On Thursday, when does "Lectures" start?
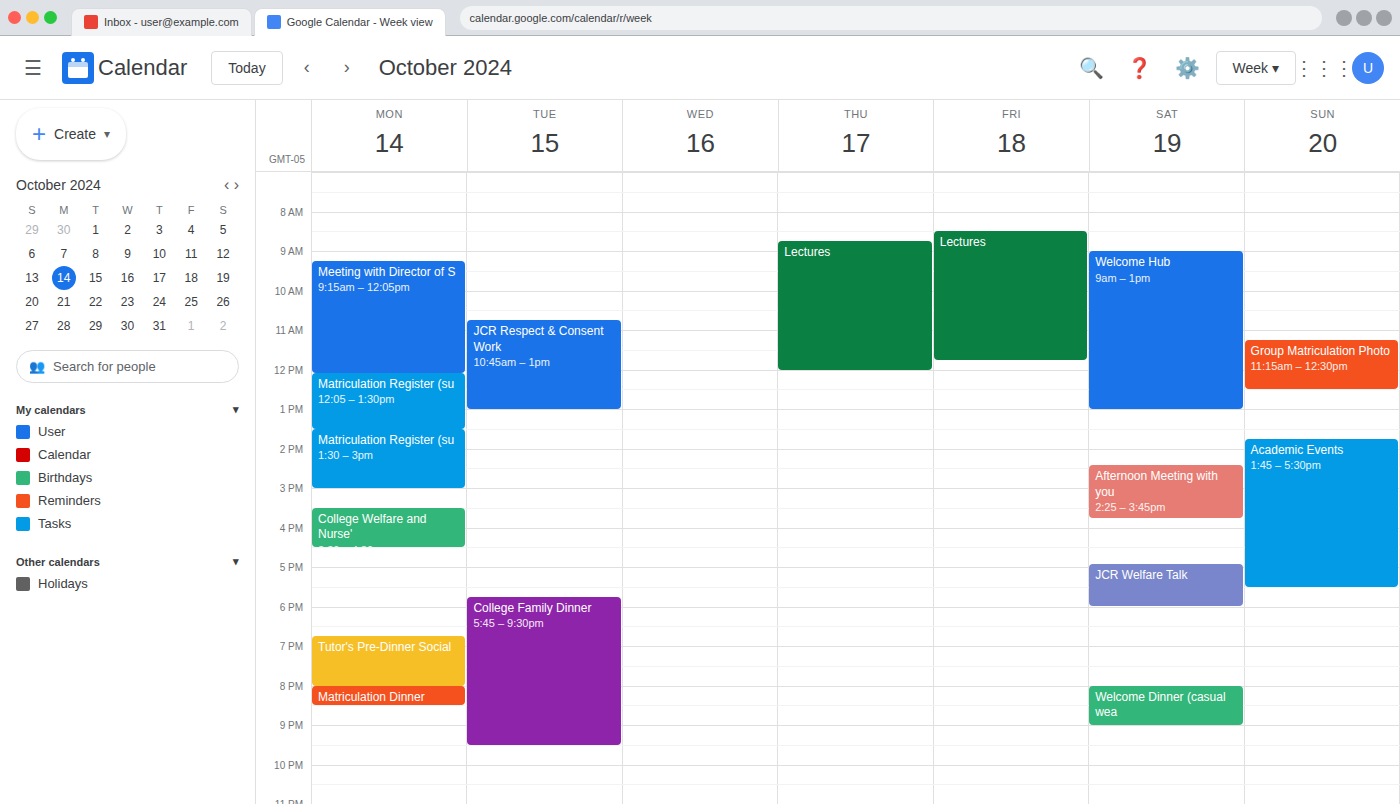
8:45 AM